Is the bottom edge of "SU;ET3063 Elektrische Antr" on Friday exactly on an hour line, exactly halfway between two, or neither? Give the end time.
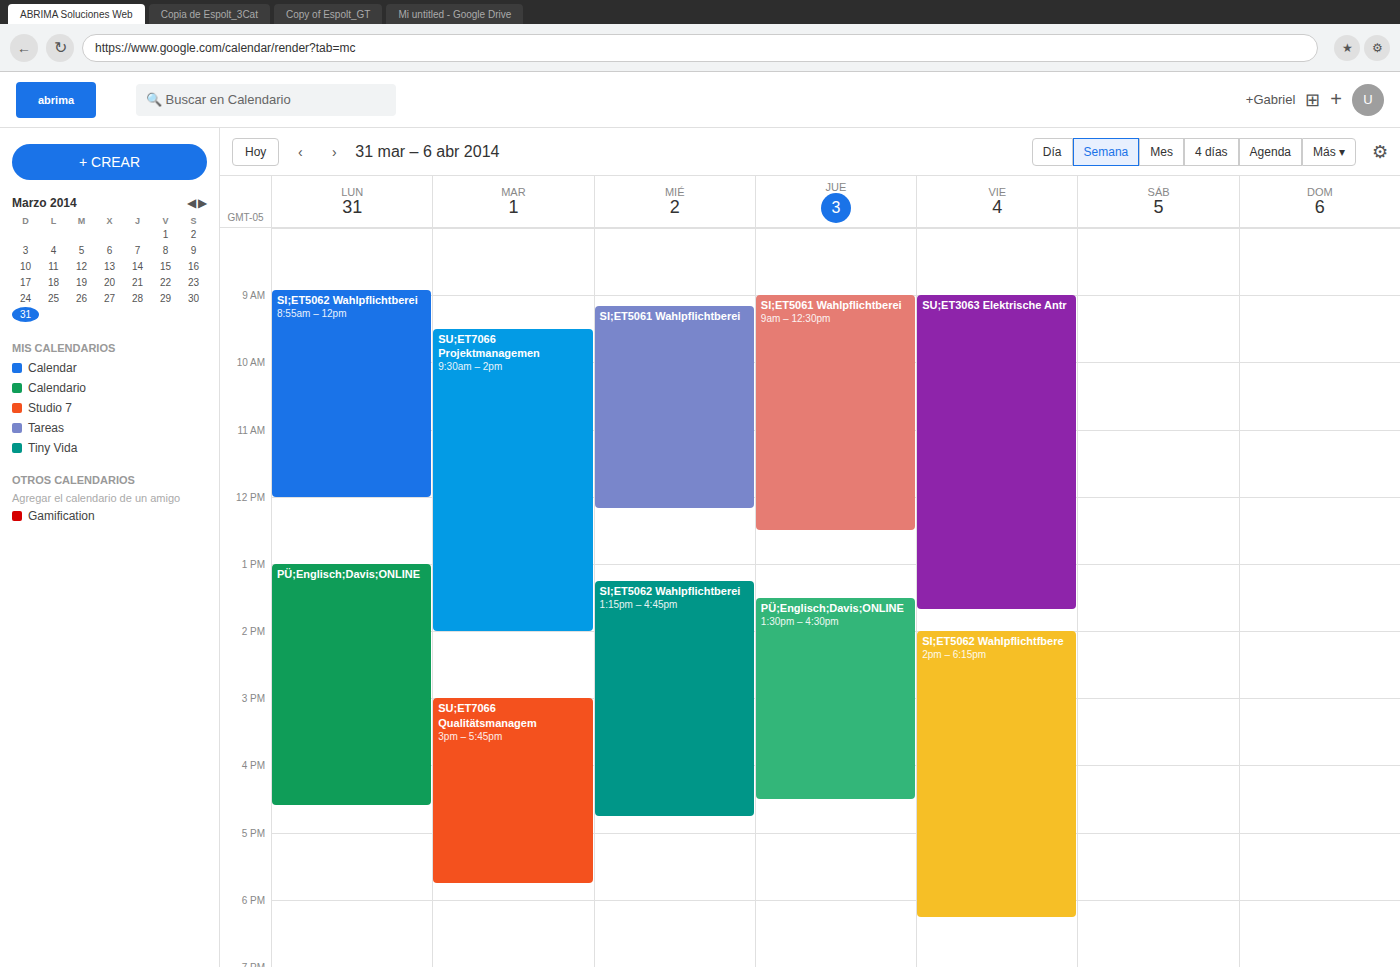
1:40 PM -- neither: 40 minutes below the 1 PM line and 20 minutes above the 2 PM line.